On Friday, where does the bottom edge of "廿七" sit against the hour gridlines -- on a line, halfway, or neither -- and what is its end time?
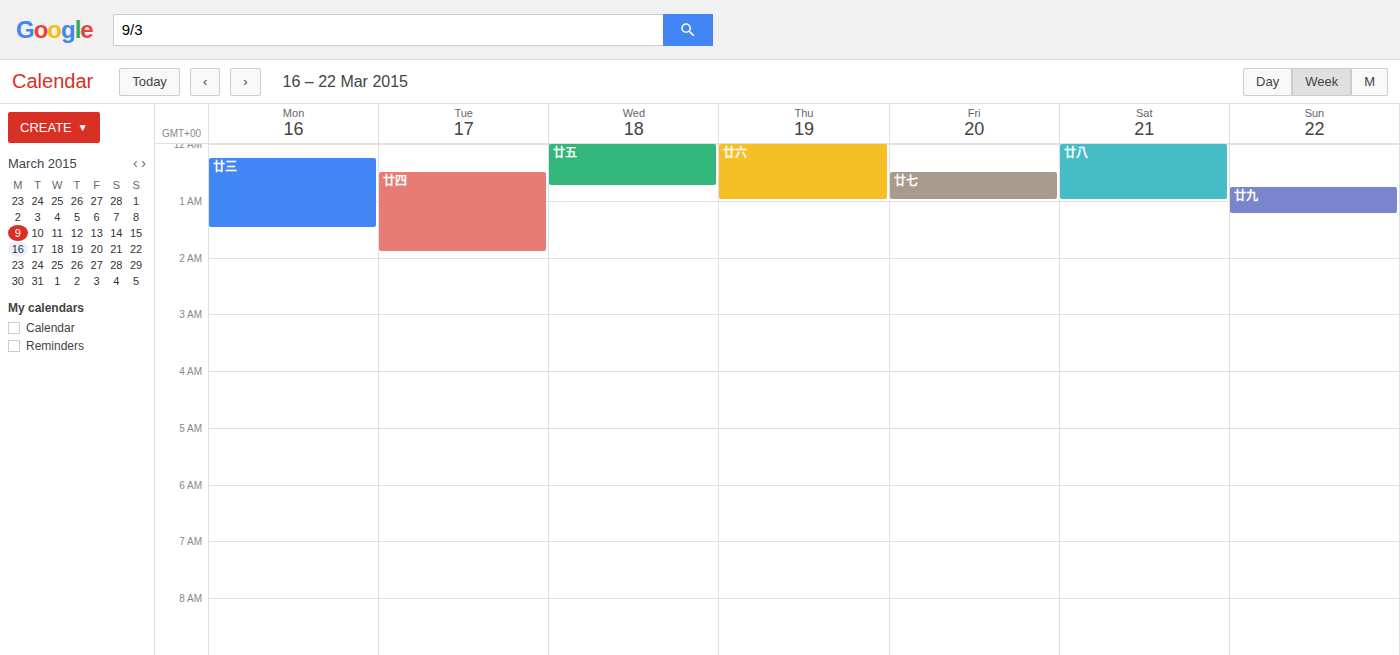
1:00 AM -- exactly on the 1 AM line.